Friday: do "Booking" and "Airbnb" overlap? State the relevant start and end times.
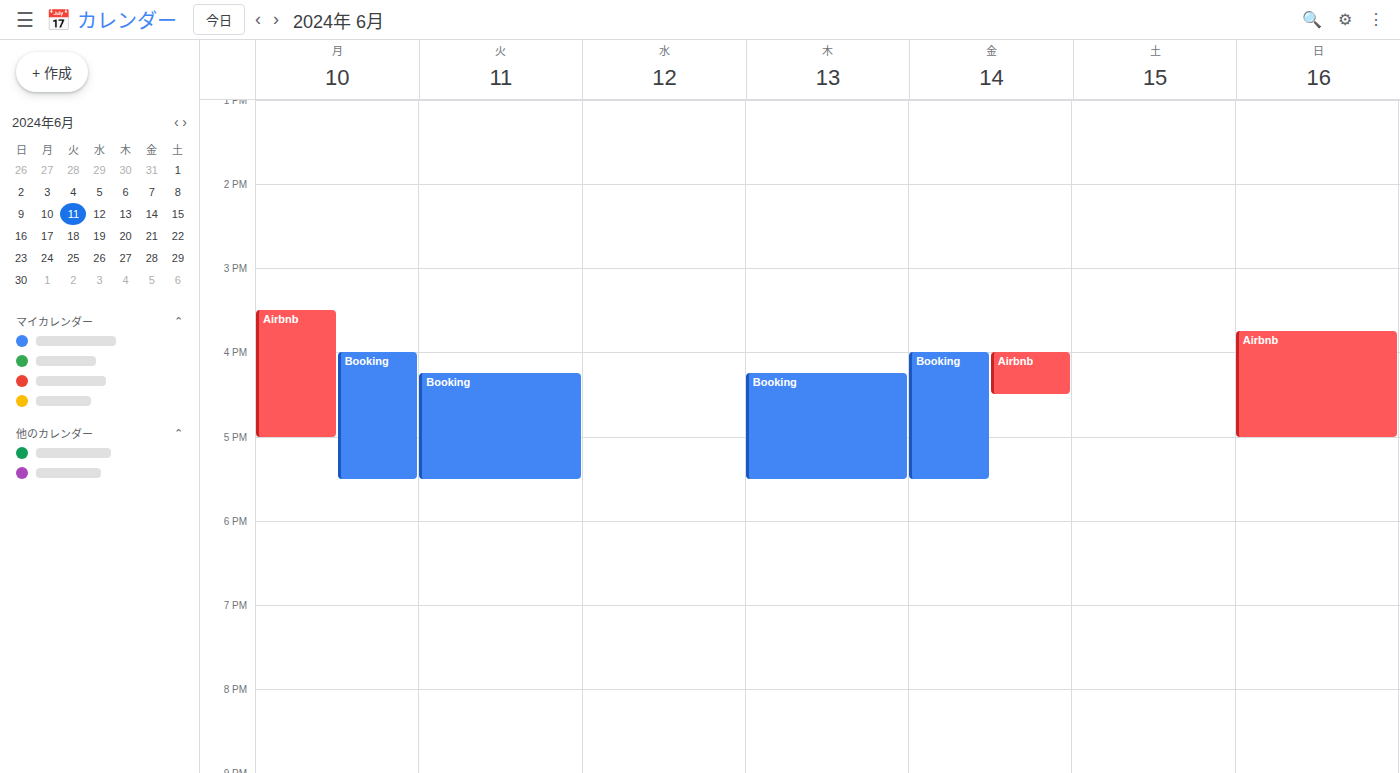
"Airbnb" runs 4:00 PM to 4:30 PM, inside "Booking" -- they overlap.